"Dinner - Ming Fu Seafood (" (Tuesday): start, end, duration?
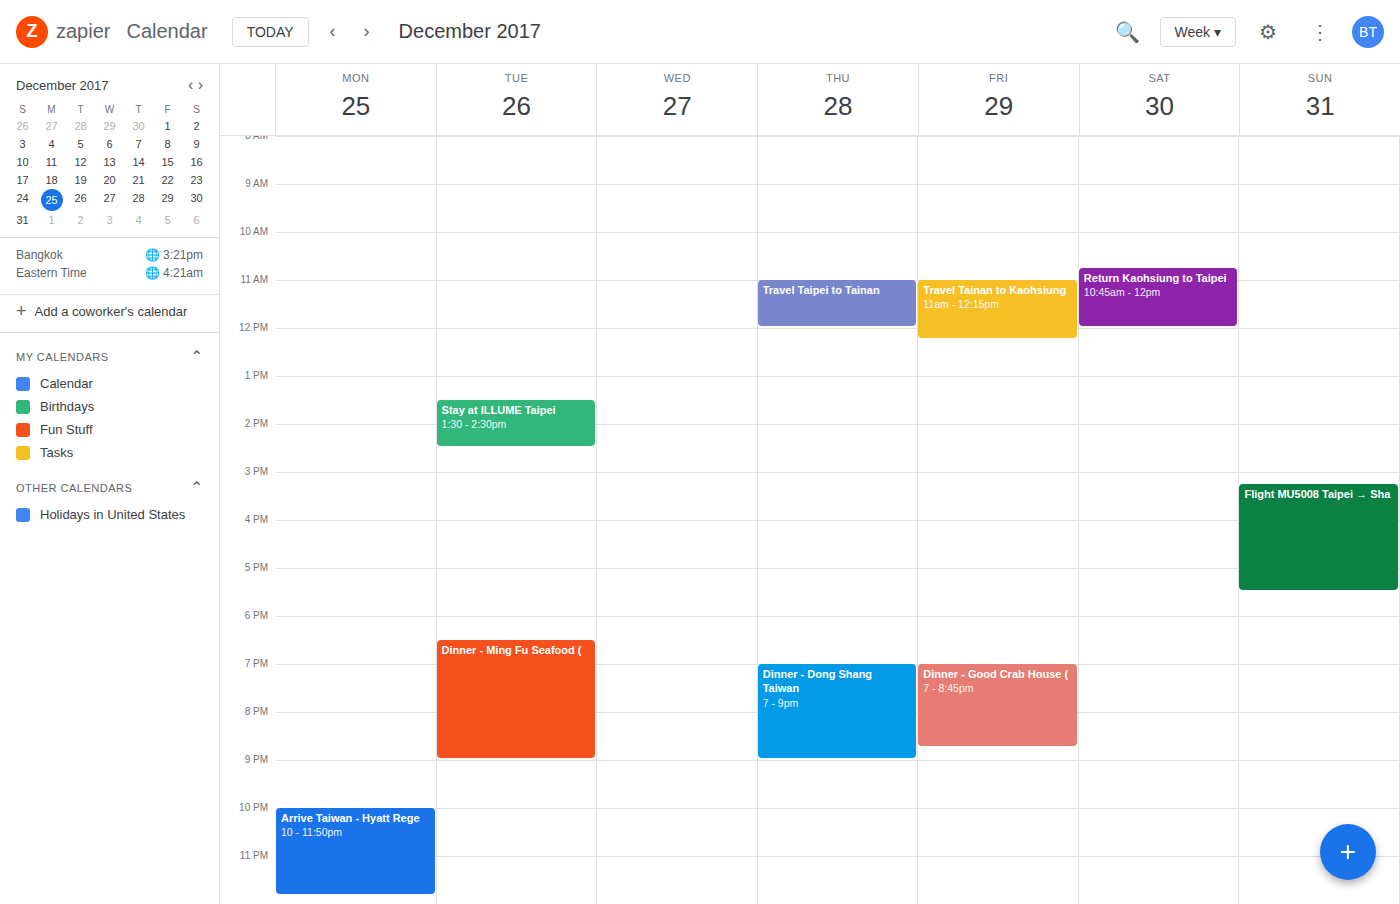
6:30 PM to 9:00 PM, 2 hours 30 minutes